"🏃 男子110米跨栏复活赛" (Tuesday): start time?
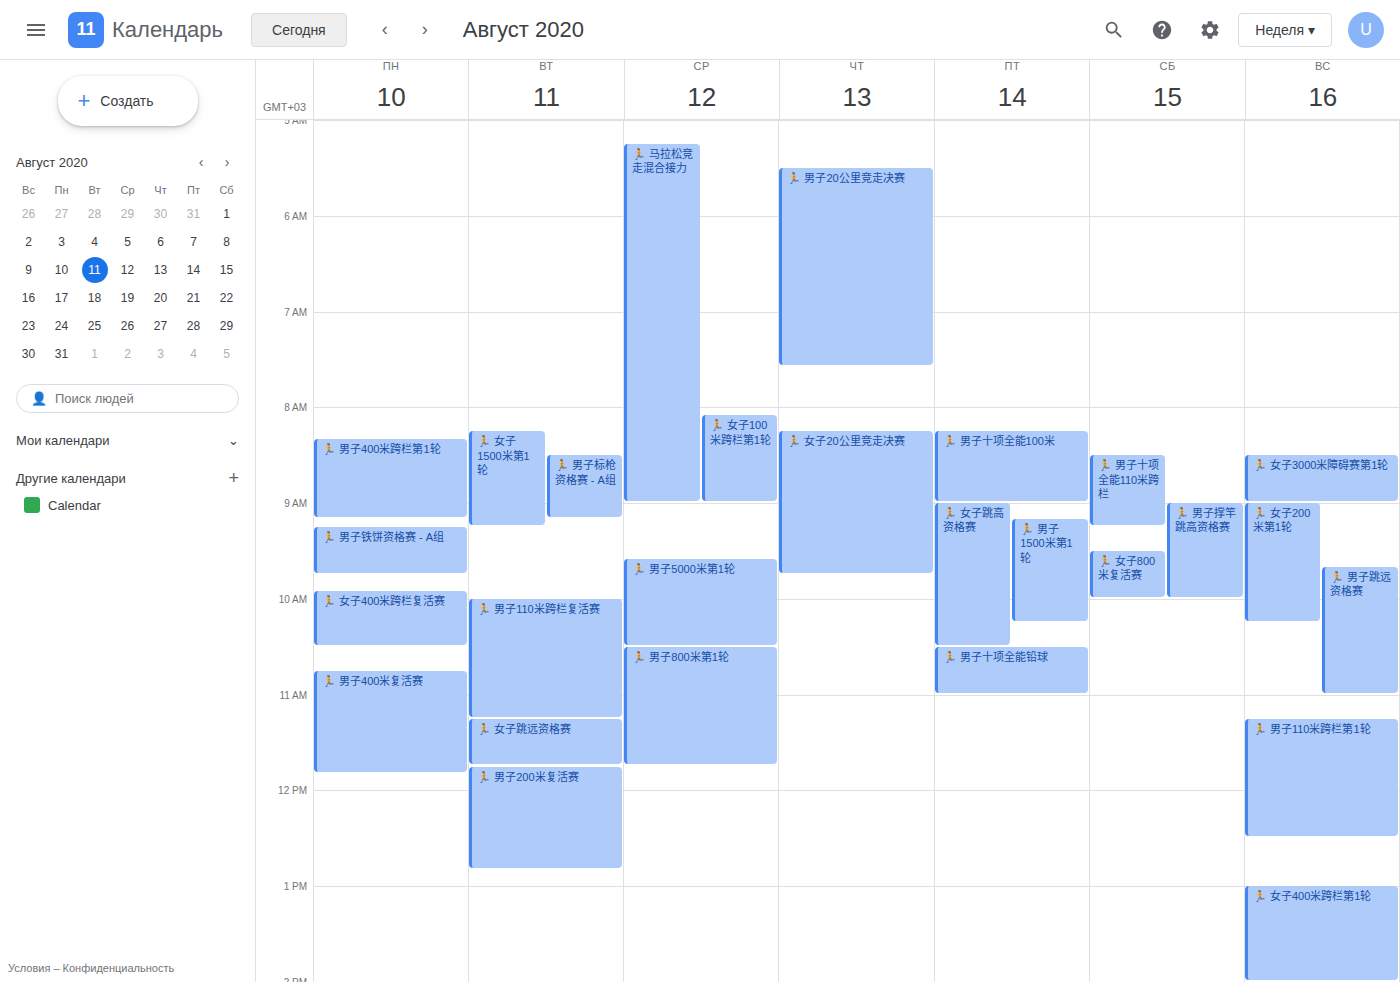
10:00 AM